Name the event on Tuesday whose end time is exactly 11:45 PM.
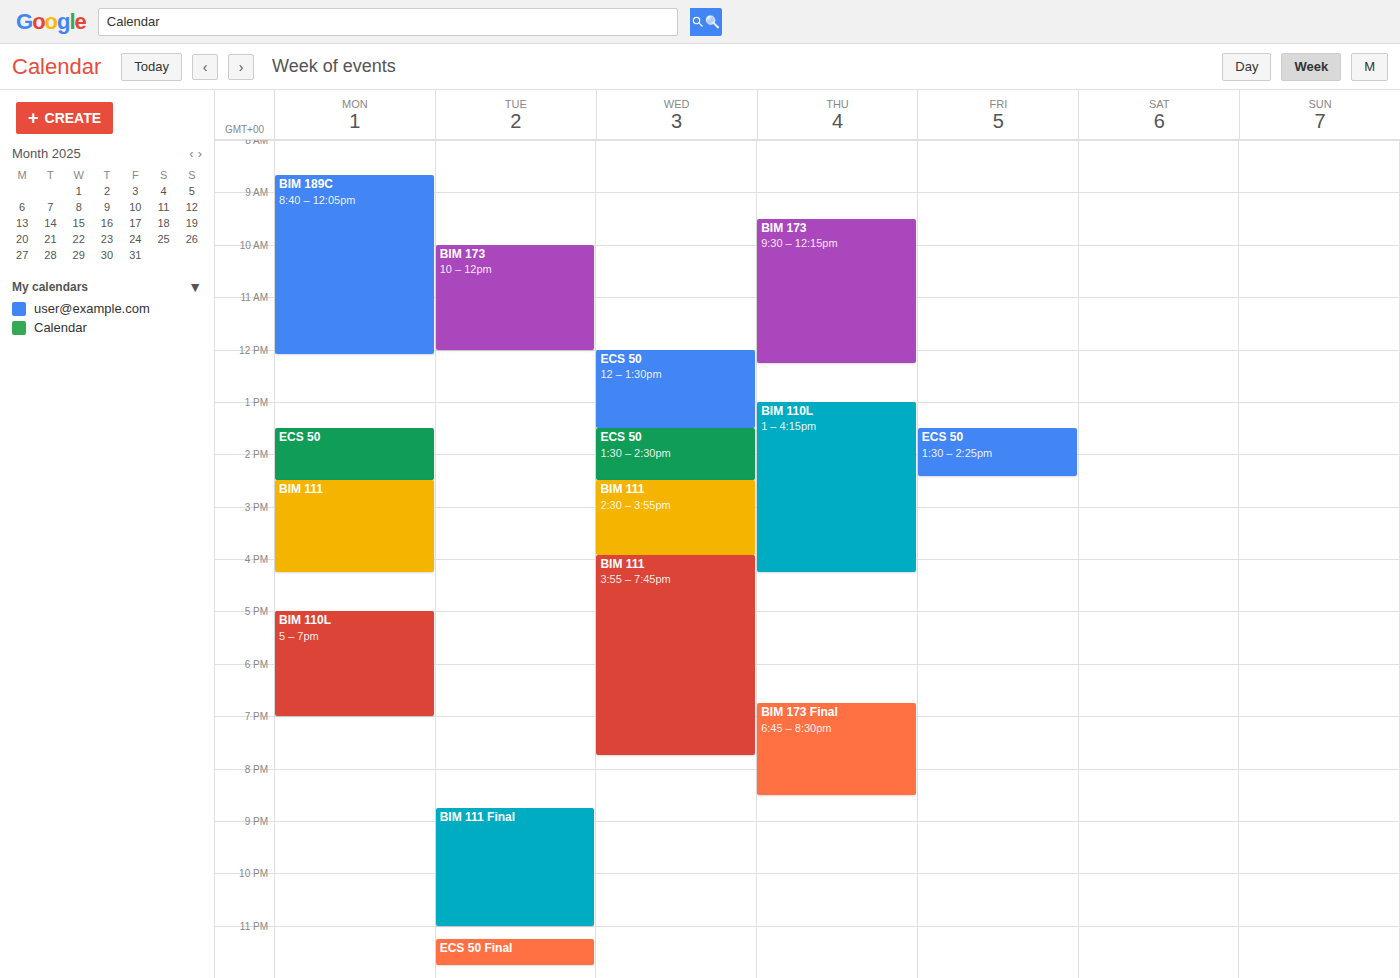
"ECS 50 Final"